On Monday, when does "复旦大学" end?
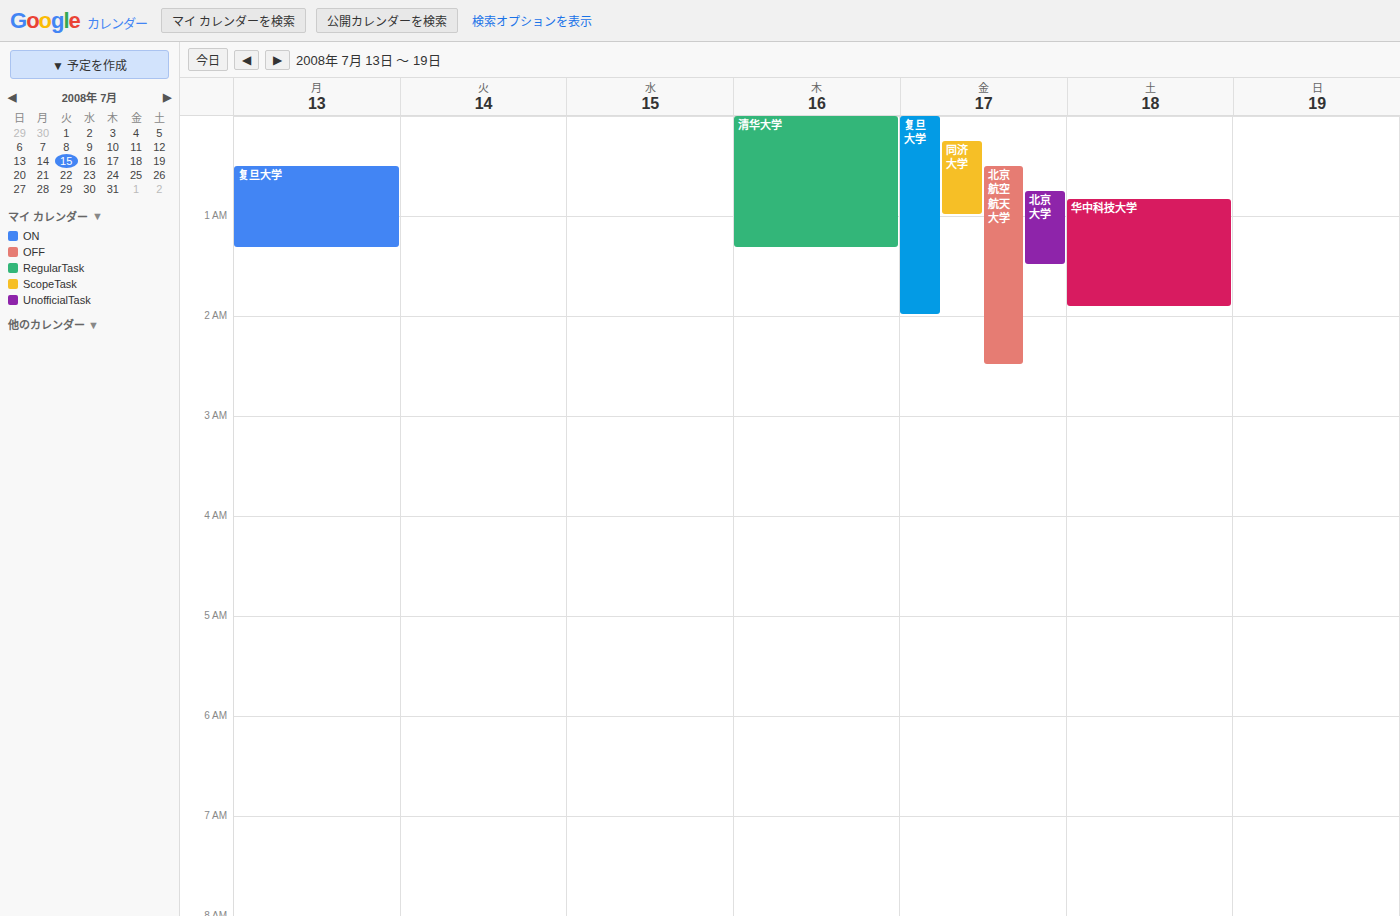
1:20 AM